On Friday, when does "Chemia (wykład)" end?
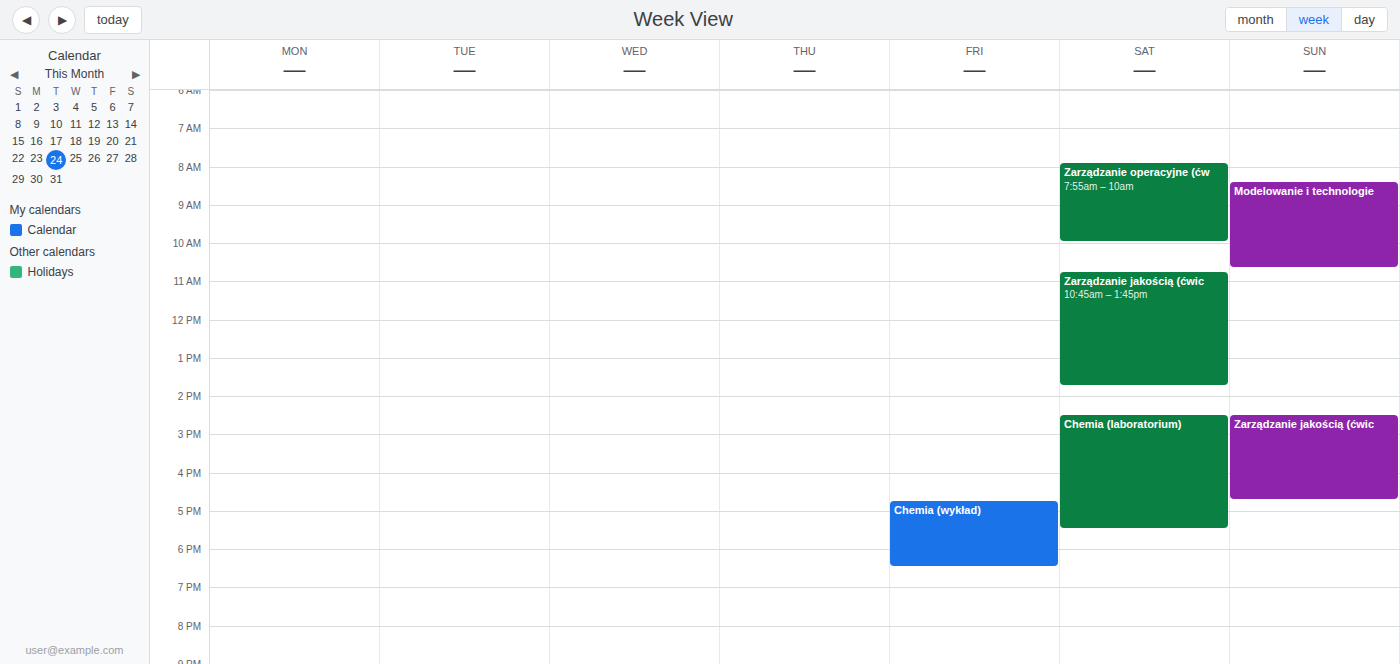
6:30 PM